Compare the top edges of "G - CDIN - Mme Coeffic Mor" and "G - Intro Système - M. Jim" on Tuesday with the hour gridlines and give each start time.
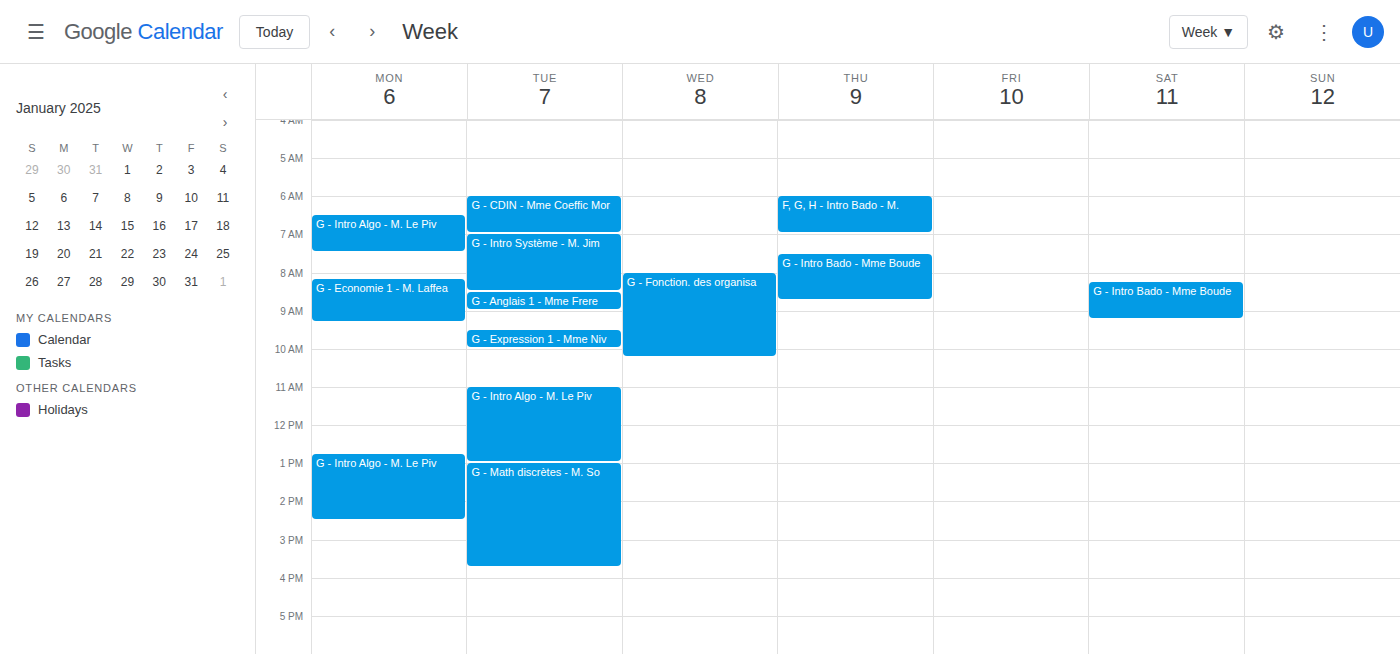
"G - CDIN - Mme Coeffic Mor": 6:00 AM, exactly on the 6 AM line. "G - Intro Système - M. Jim": 7:00 AM, exactly on the 7 AM line.